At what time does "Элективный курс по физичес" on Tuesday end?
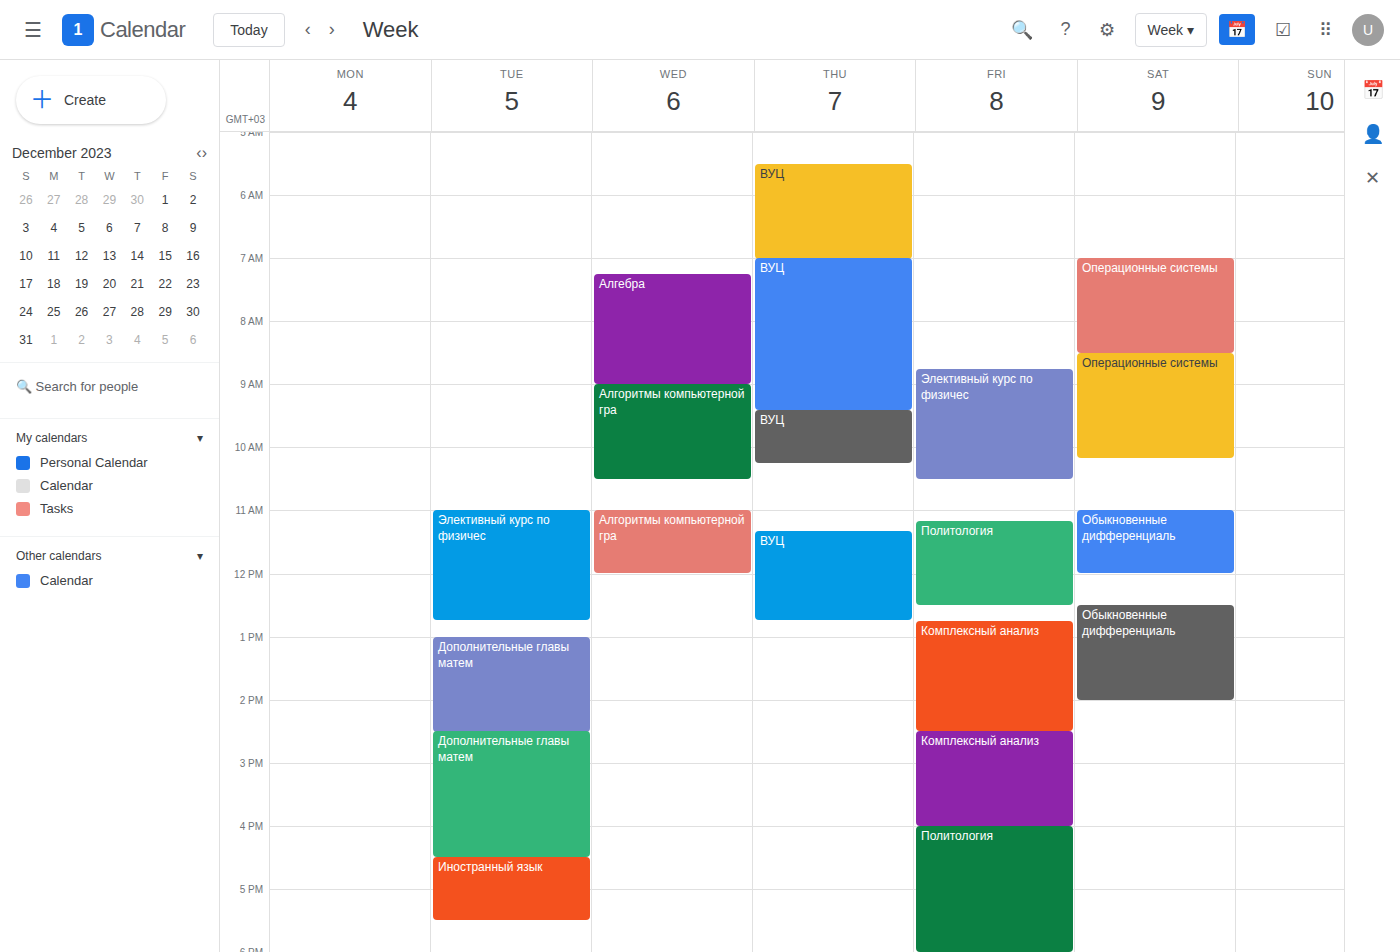
12:45 PM